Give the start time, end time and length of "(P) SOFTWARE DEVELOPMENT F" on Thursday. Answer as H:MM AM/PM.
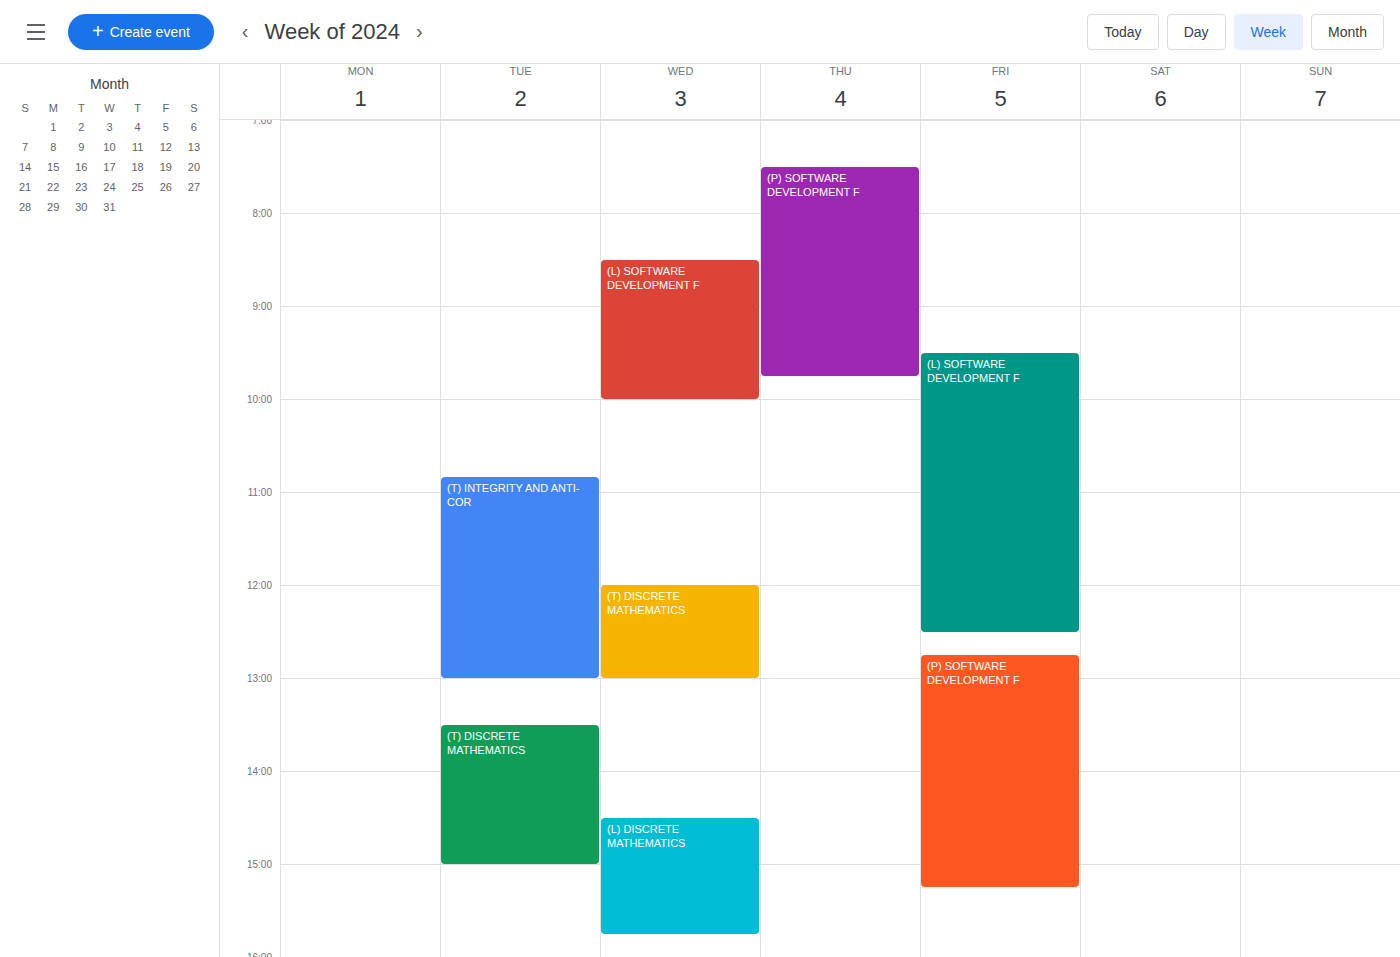
7:30 AM to 9:45 AM, 2 hours 15 minutes